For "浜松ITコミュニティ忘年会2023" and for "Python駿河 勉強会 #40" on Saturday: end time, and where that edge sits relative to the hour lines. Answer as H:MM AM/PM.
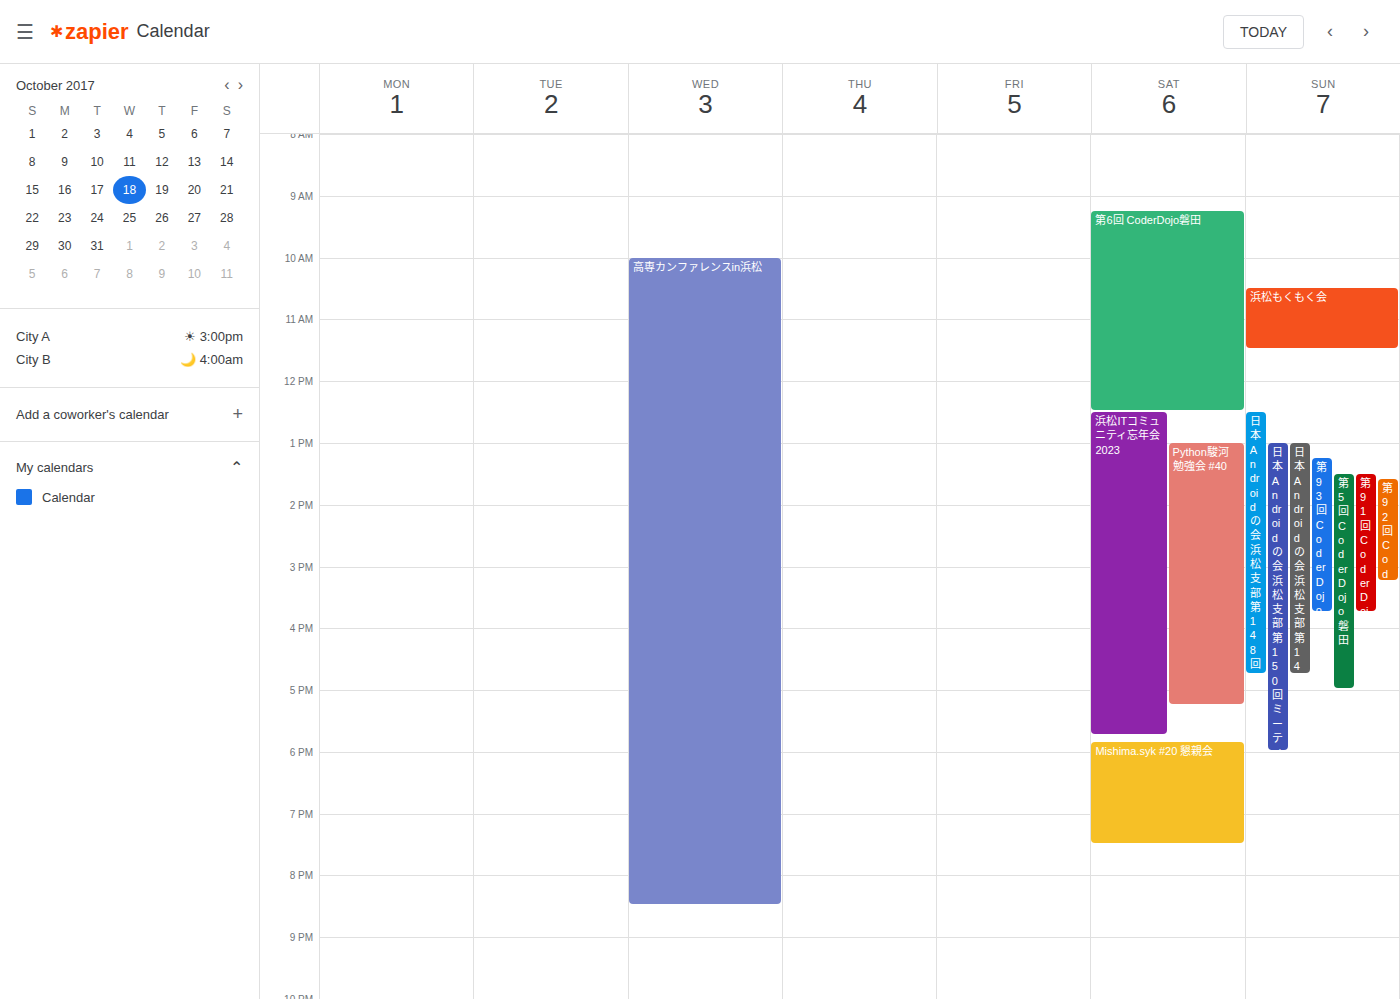
"浜松ITコミュニティ忘年会2023": 5:45 PM, neither: three quarters of the way from the 5 PM line to the 6 PM line. "Python駿河 勉強会 #40": 5:15 PM, neither: a quarter of the way from the 5 PM line to the 6 PM line.